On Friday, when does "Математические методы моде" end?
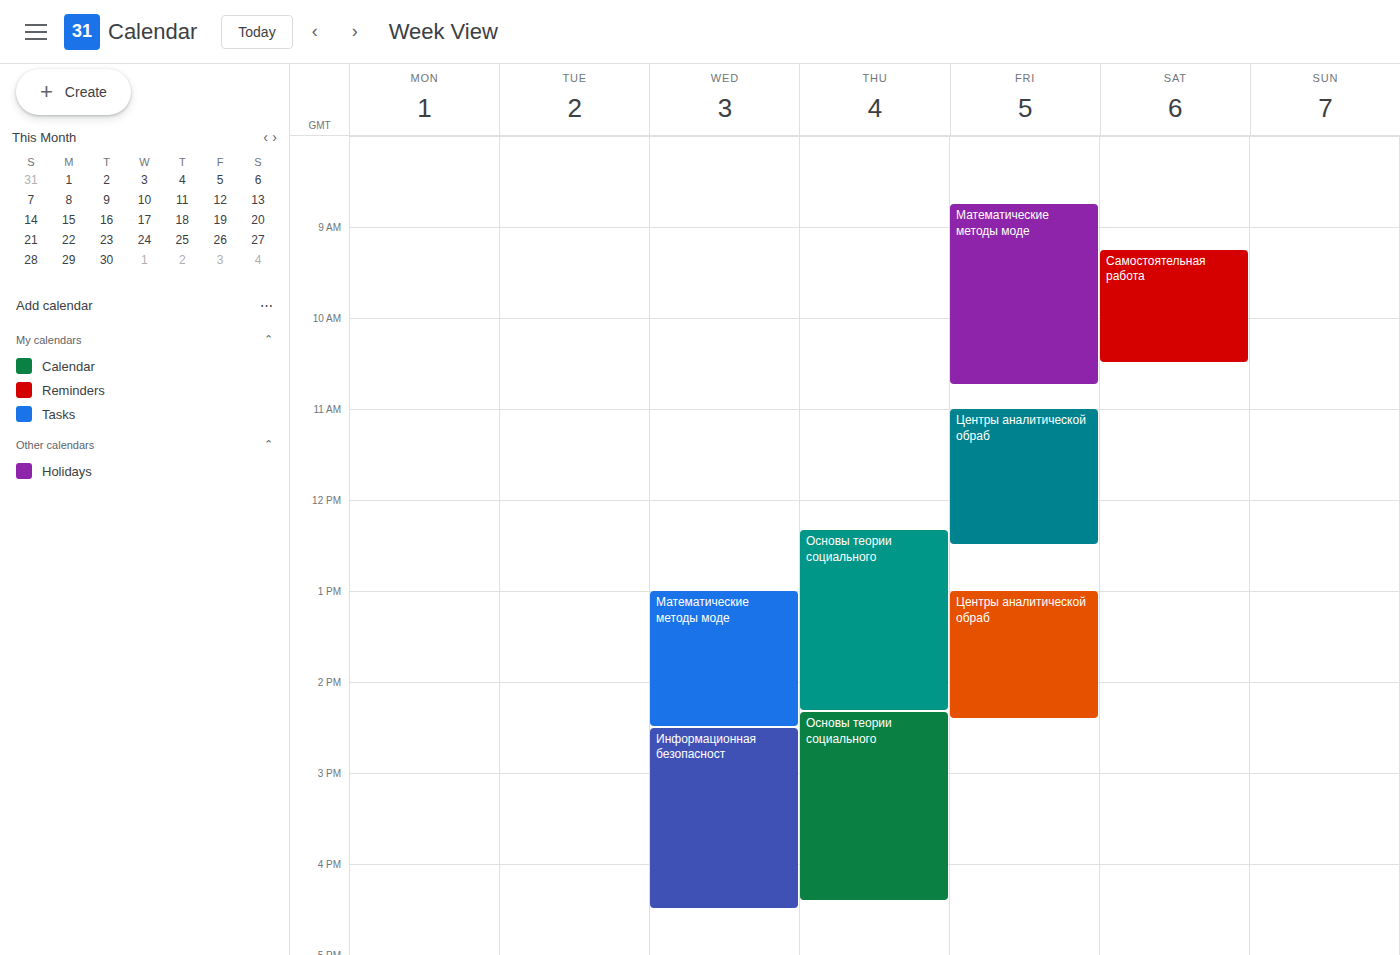
10:45 AM